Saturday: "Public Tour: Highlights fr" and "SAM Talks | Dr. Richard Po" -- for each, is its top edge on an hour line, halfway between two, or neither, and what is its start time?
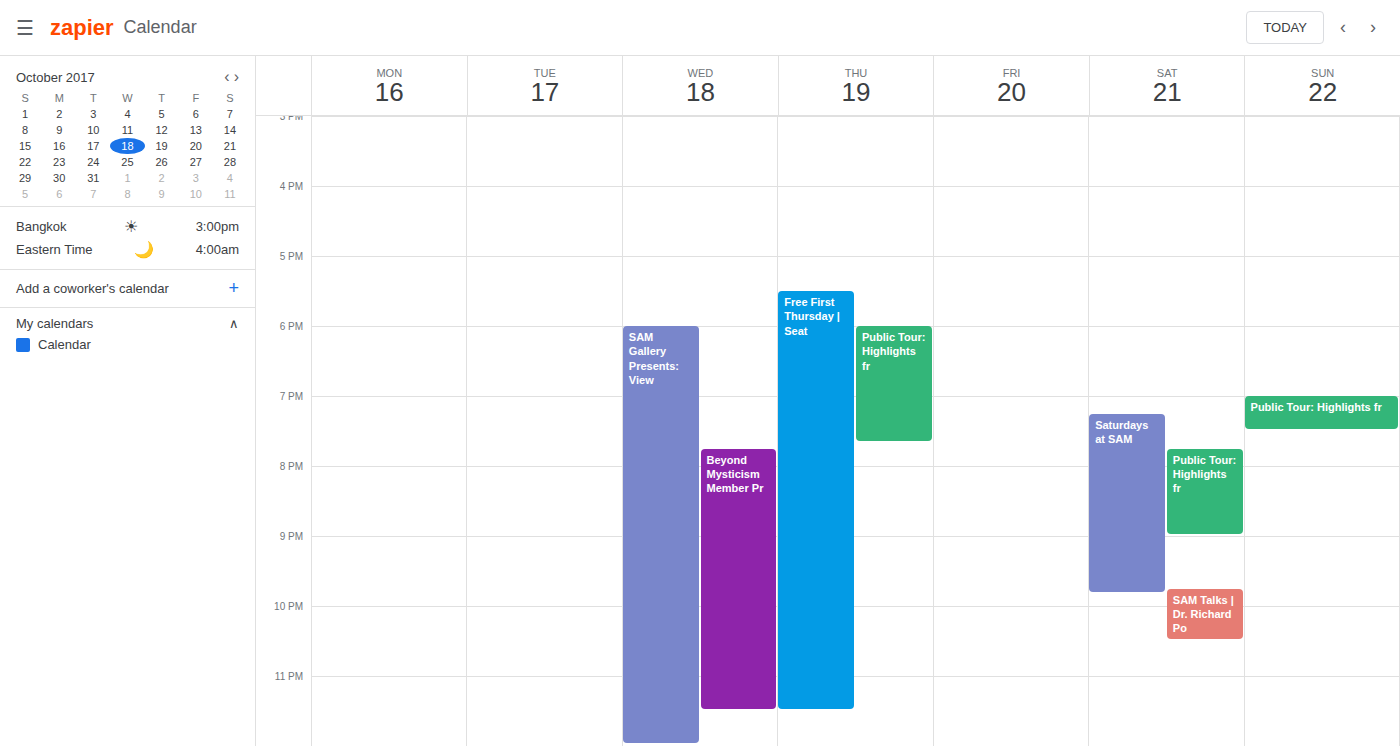
"Public Tour: Highlights fr": 19:45, neither: three quarters of the way from the 19:00 line to the 20:00 line. "SAM Talks | Dr. Richard Po": 21:45, neither: three quarters of the way from the 21:00 line to the 22:00 line.